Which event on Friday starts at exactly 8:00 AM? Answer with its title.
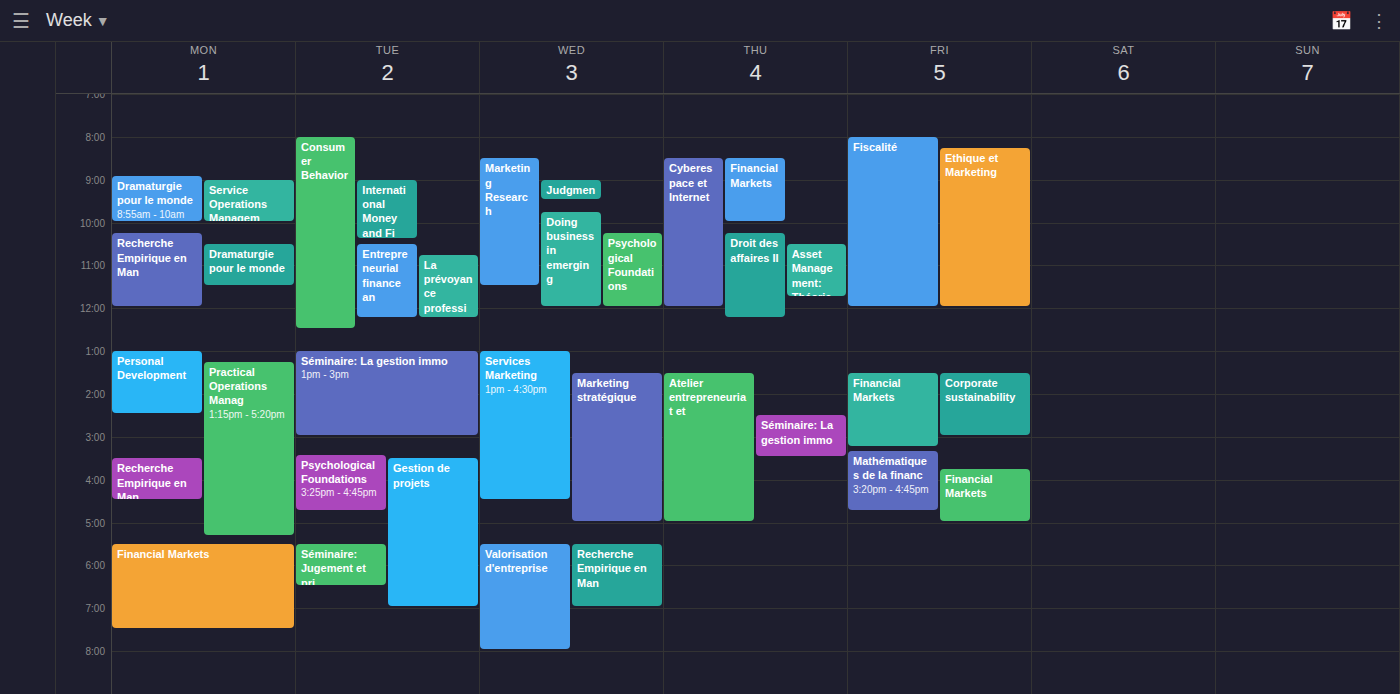
"Fiscalité"